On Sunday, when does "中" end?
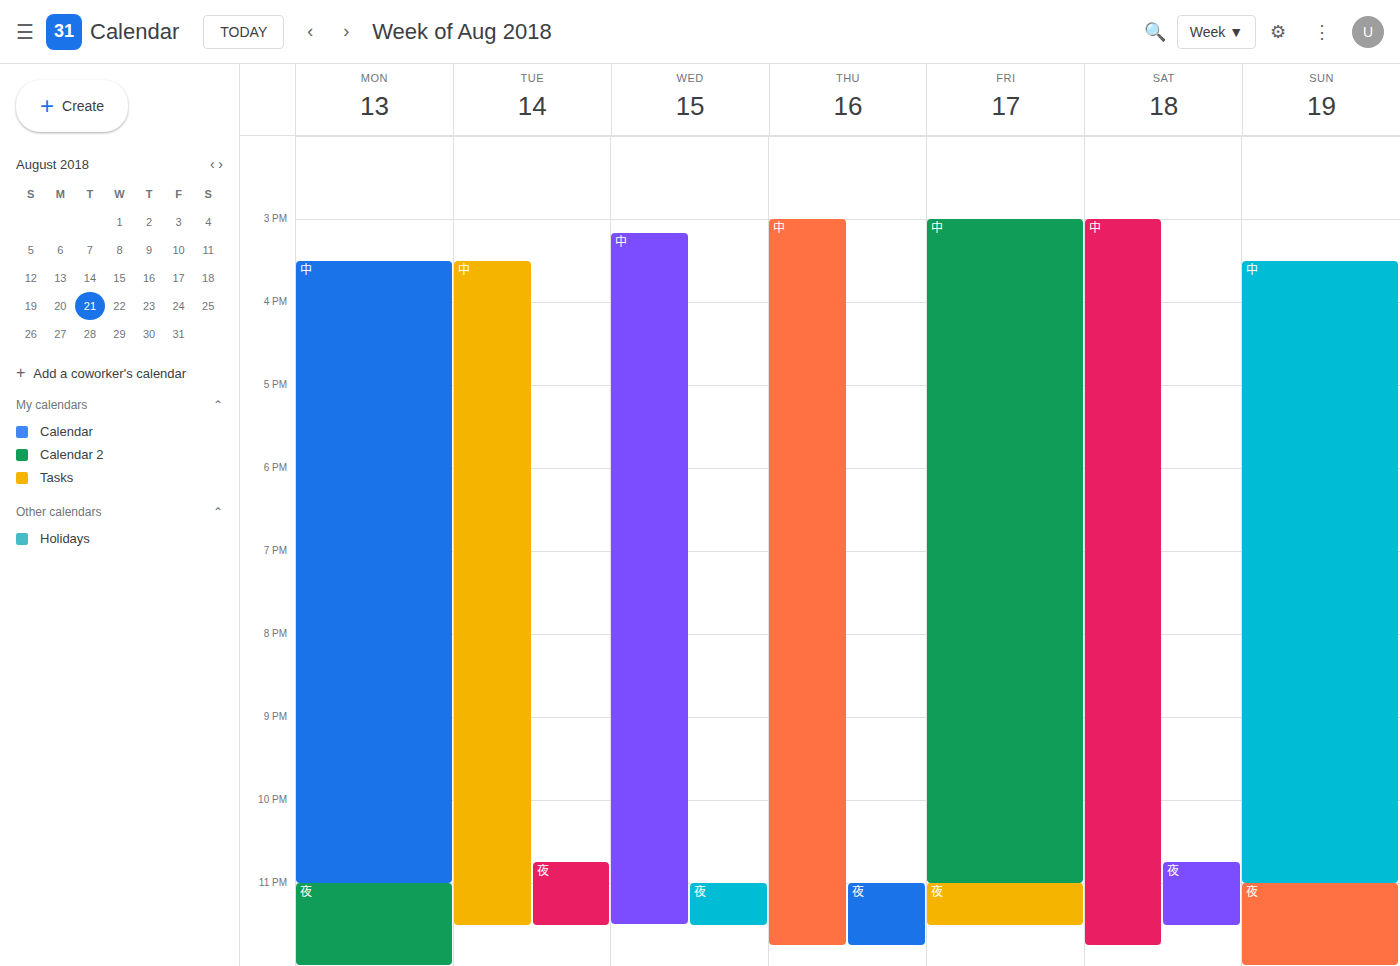
11:00 PM